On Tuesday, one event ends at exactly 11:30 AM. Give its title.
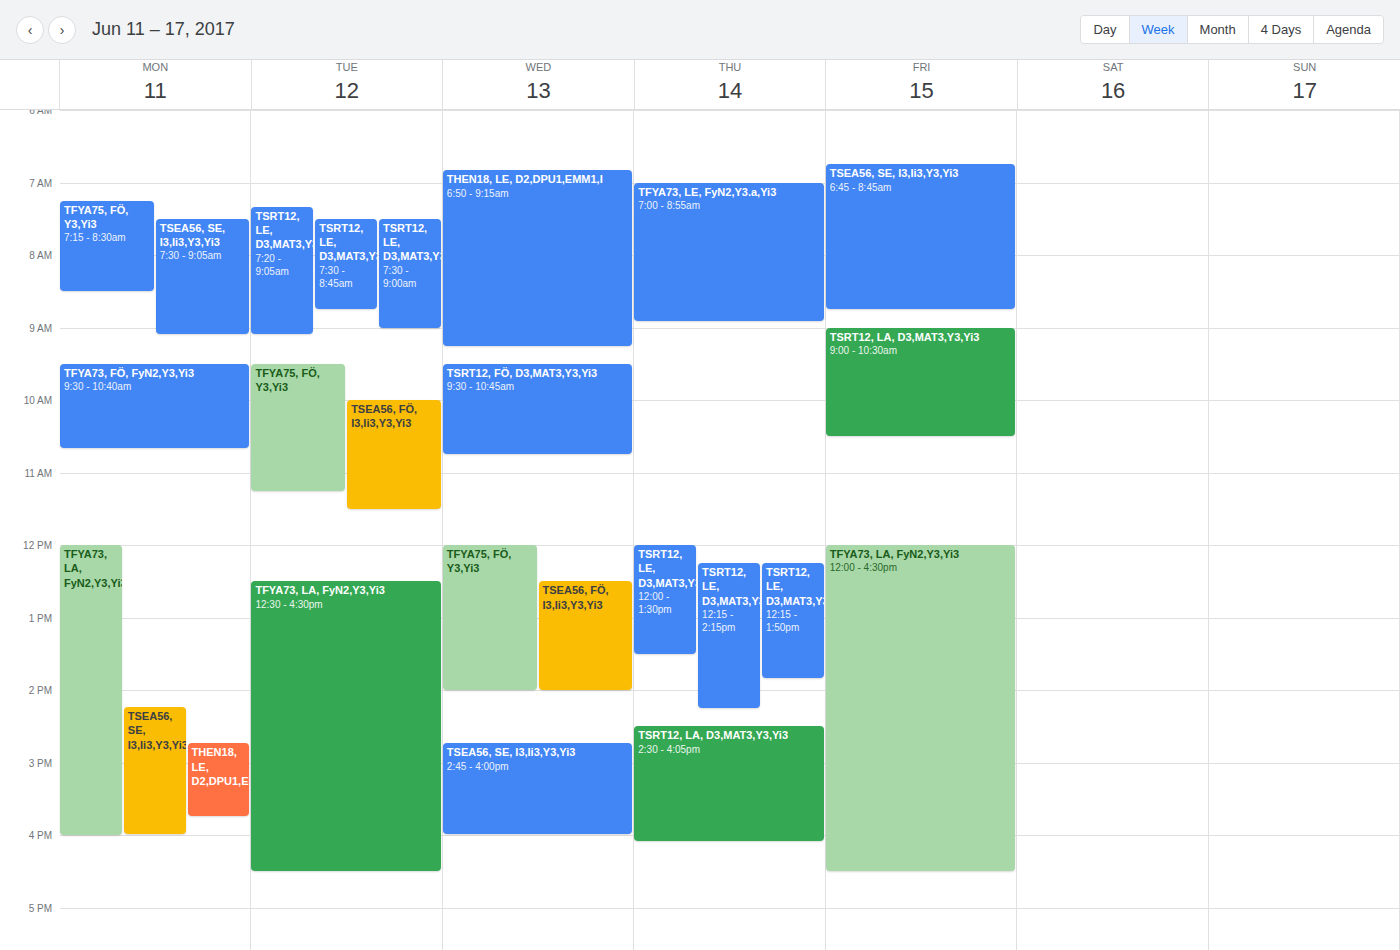
"TSEA56, FÖ, I3,Ii3,Y3,Yi3"